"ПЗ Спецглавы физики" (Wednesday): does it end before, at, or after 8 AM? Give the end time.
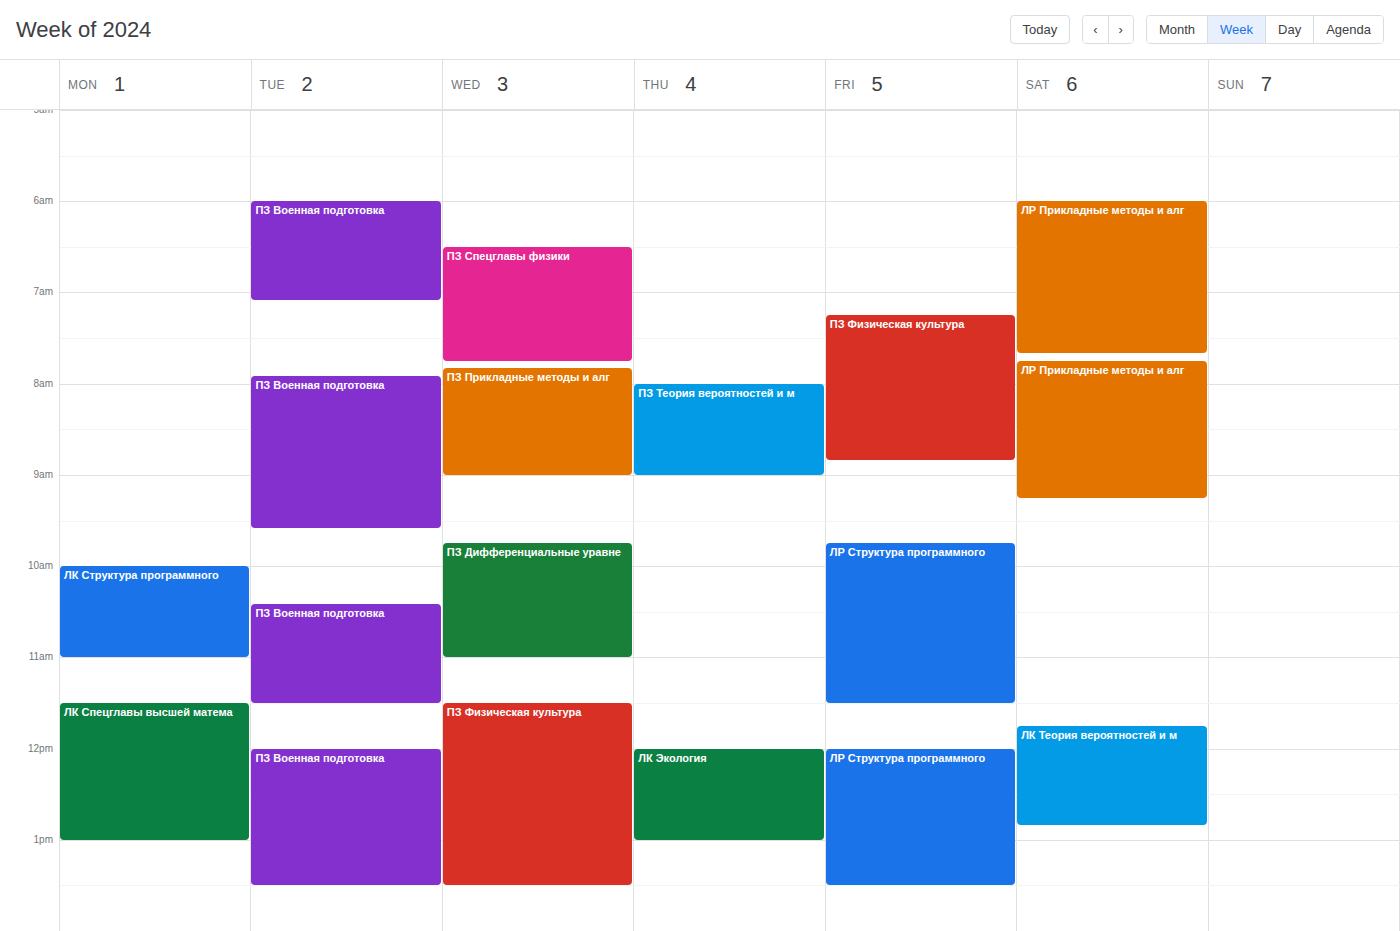
7:45 AM -- before 8 AM, 15 minutes above the 8 AM line.